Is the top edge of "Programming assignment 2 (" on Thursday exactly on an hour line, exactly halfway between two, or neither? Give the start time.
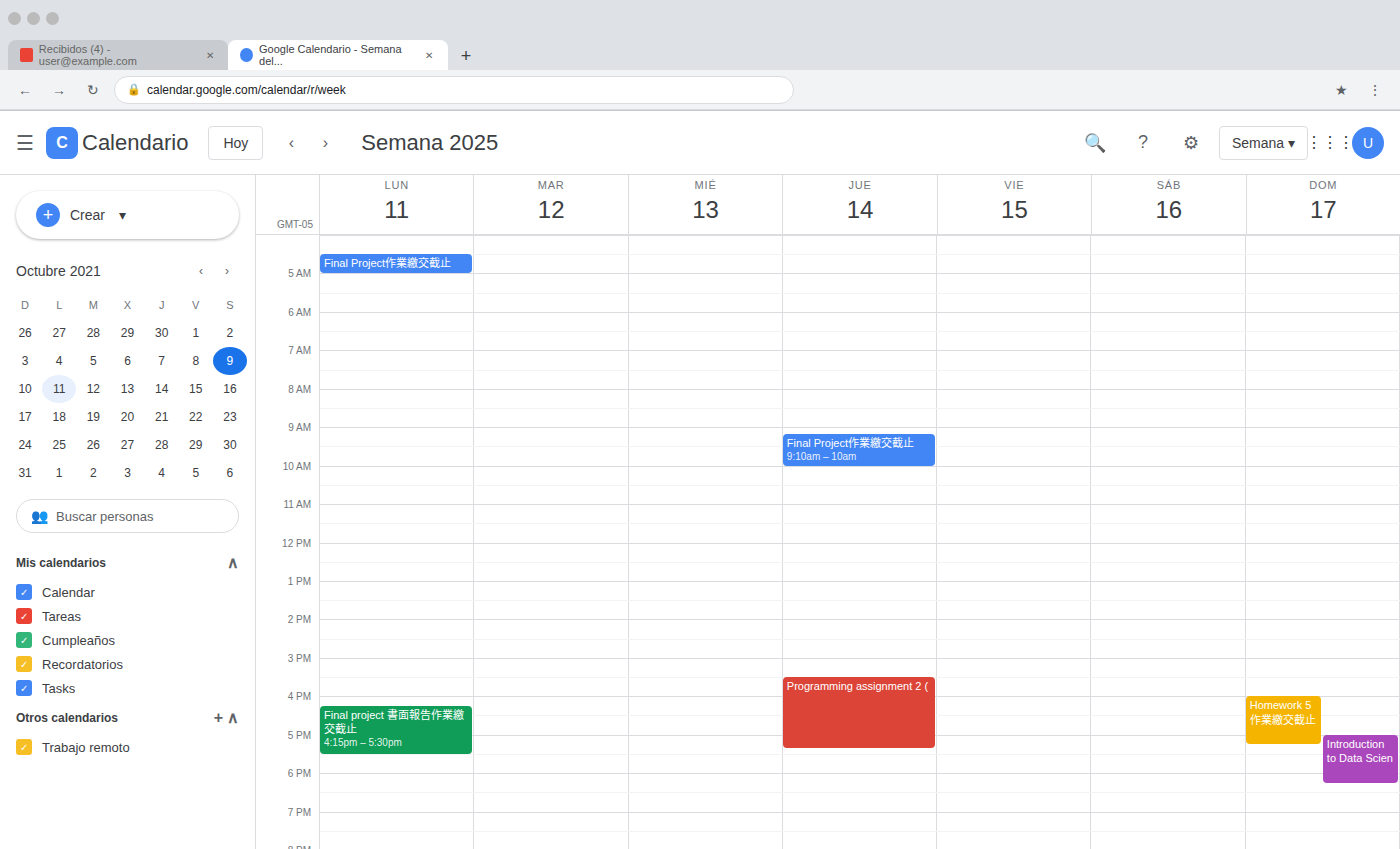
3:30 PM -- halfway between the 3 PM and 4 PM lines.